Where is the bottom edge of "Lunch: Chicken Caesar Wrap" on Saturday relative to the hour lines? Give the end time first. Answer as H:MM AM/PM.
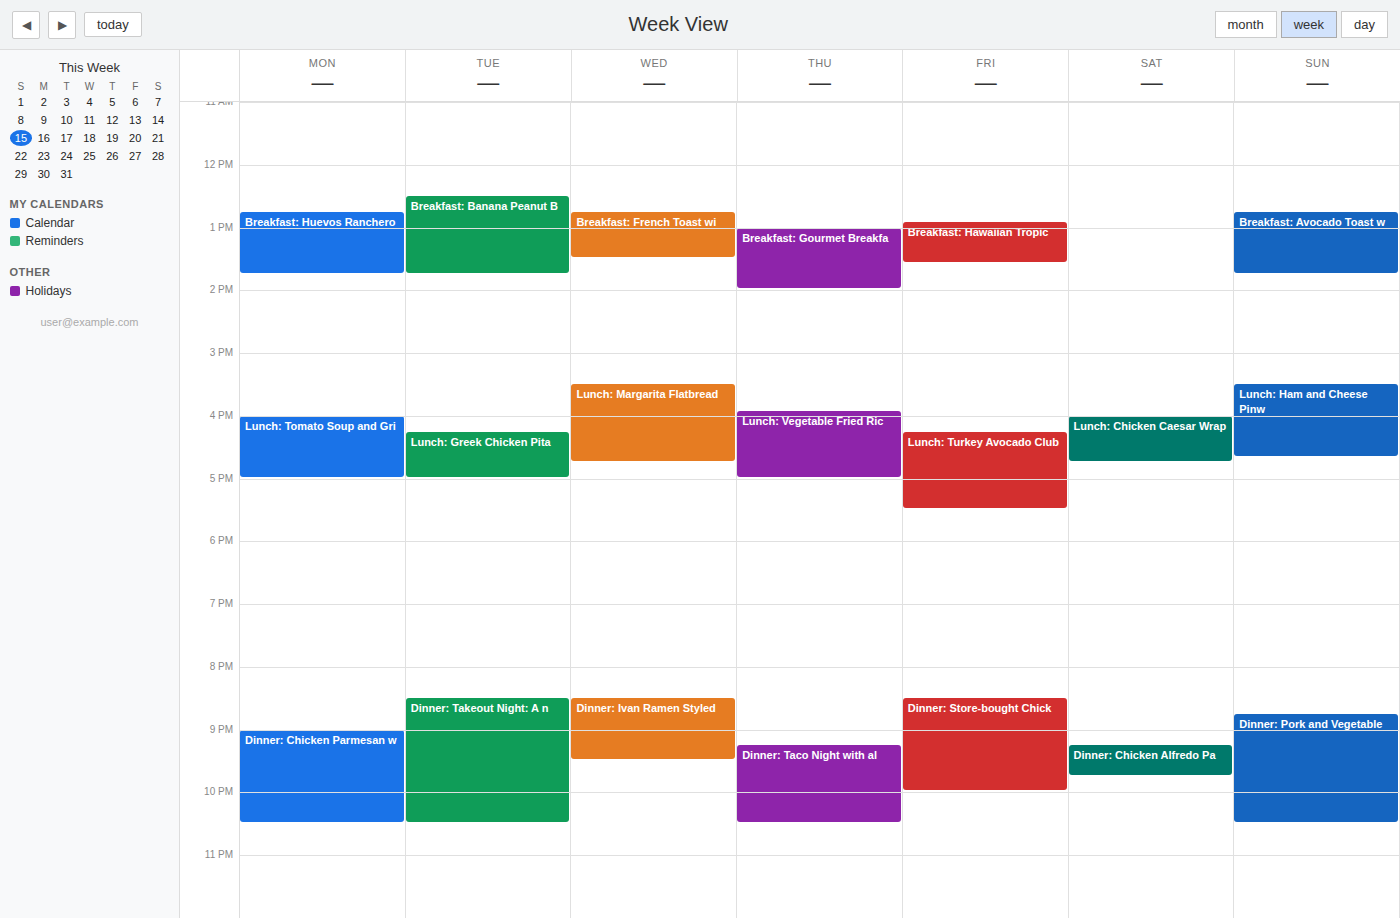
4:45 PM -- neither: three quarters of the way from the 4 PM line to the 5 PM line.